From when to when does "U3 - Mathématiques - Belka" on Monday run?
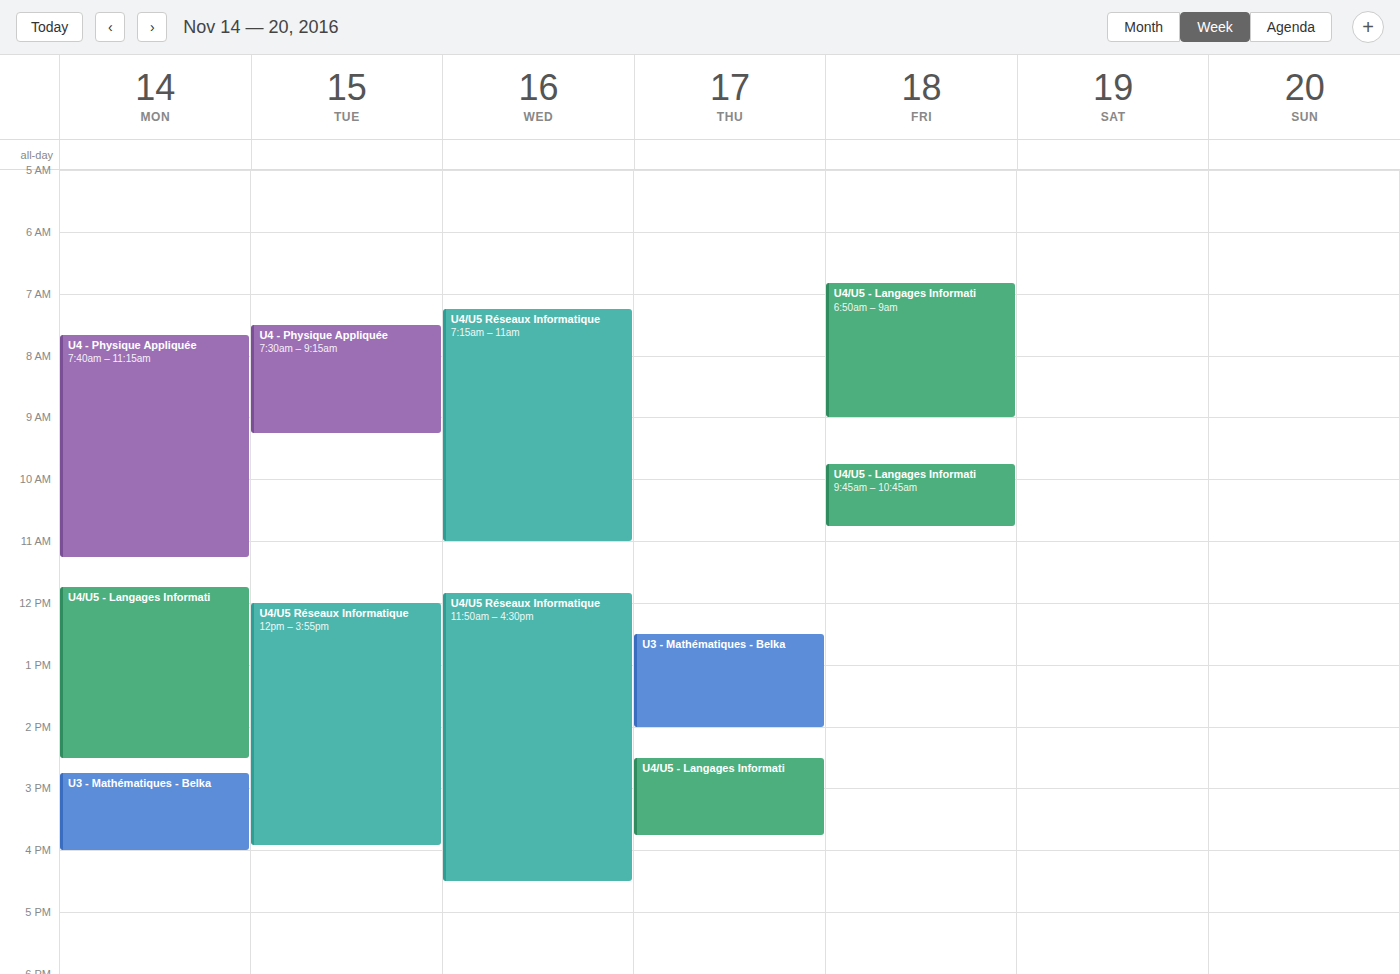
14:45 to 16:00